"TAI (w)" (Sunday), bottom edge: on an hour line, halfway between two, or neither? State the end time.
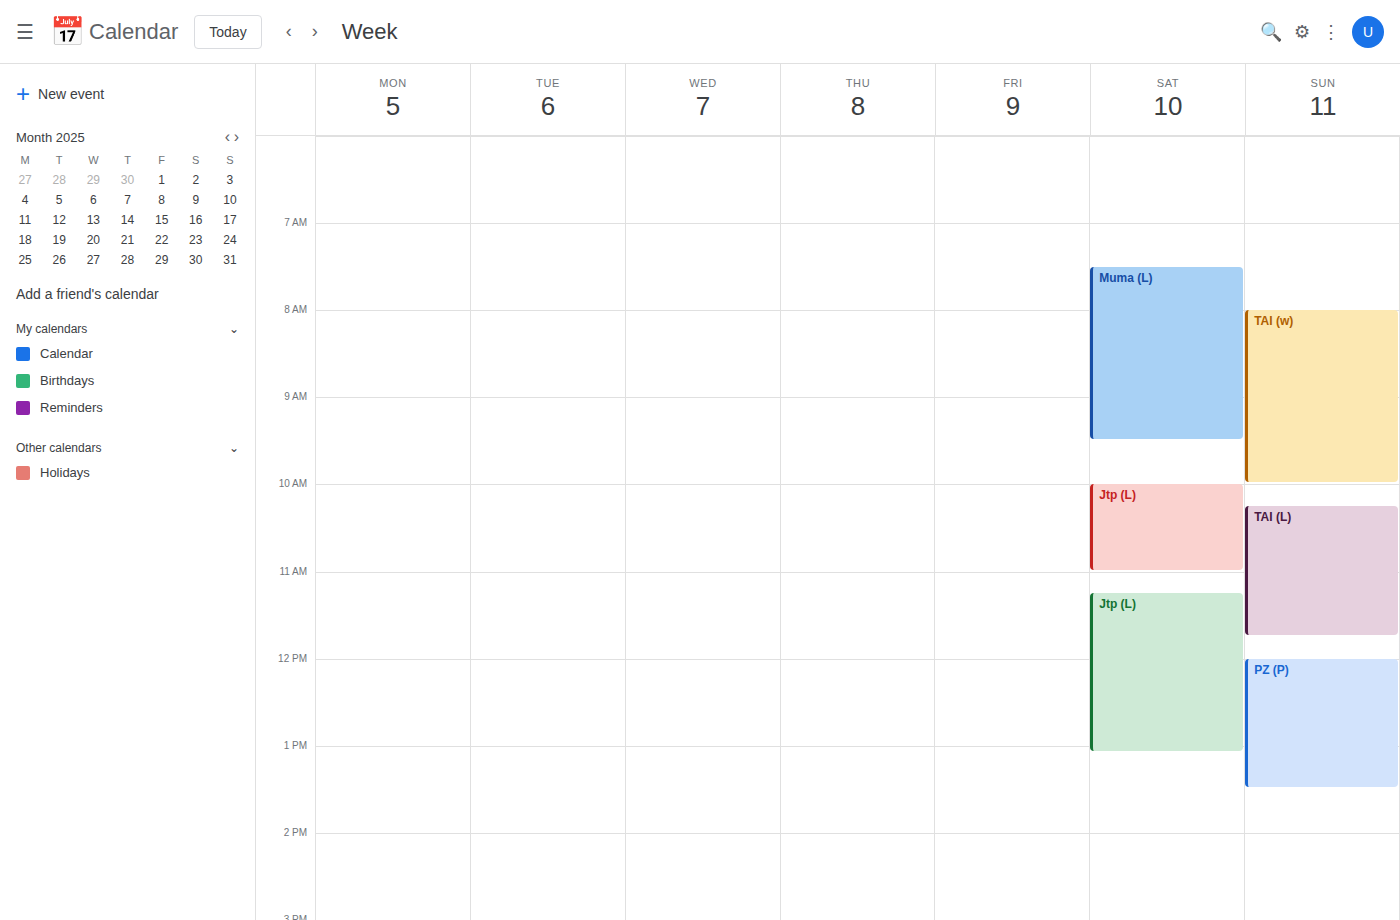
10:00 AM -- exactly on the 10 AM line.